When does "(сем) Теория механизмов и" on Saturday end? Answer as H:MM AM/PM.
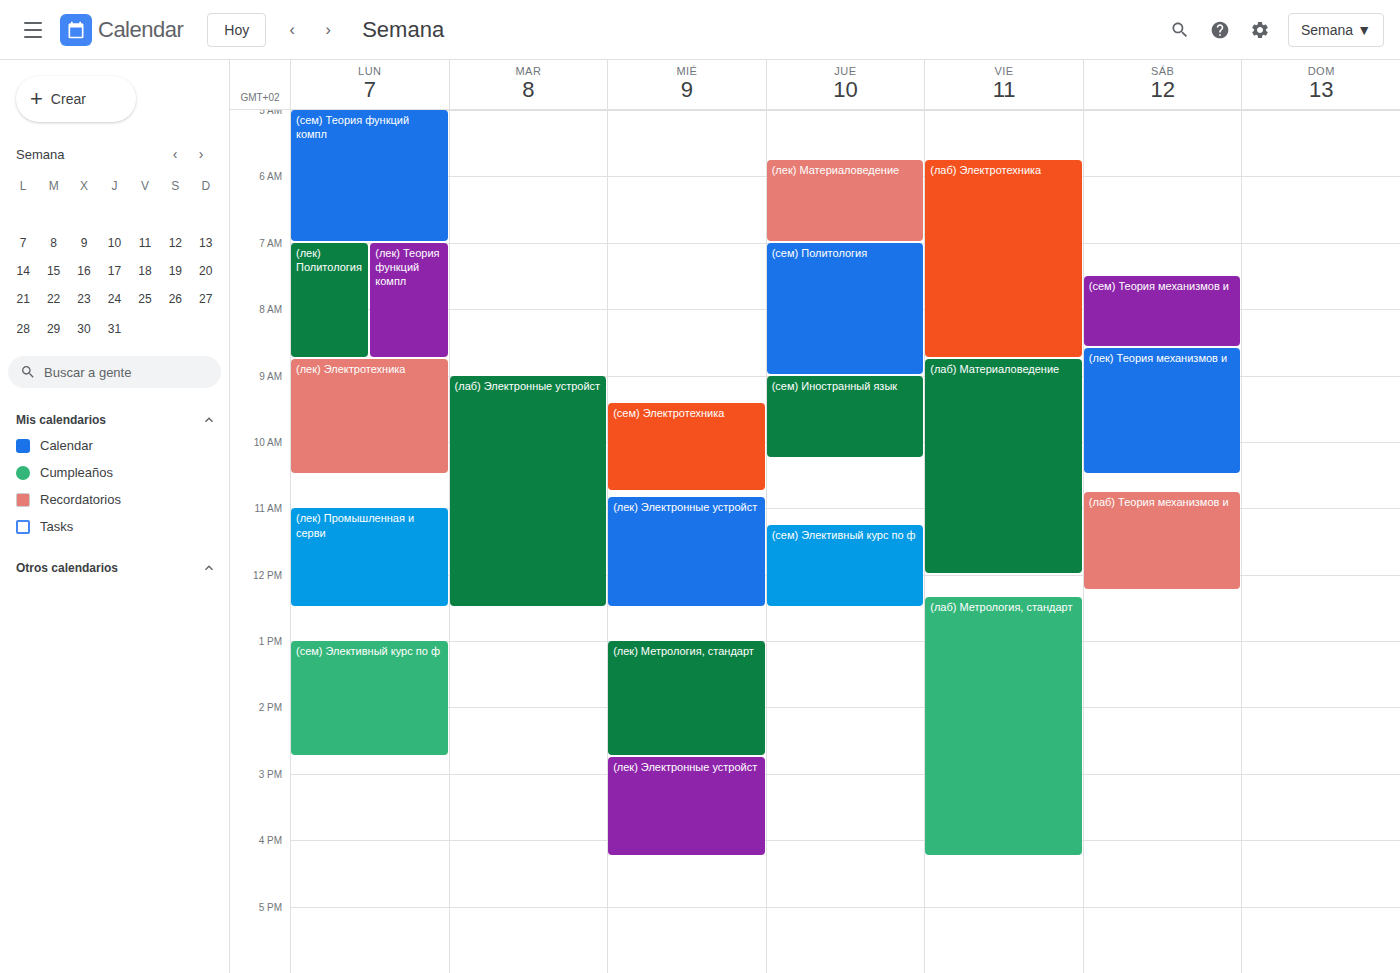
8:35 AM